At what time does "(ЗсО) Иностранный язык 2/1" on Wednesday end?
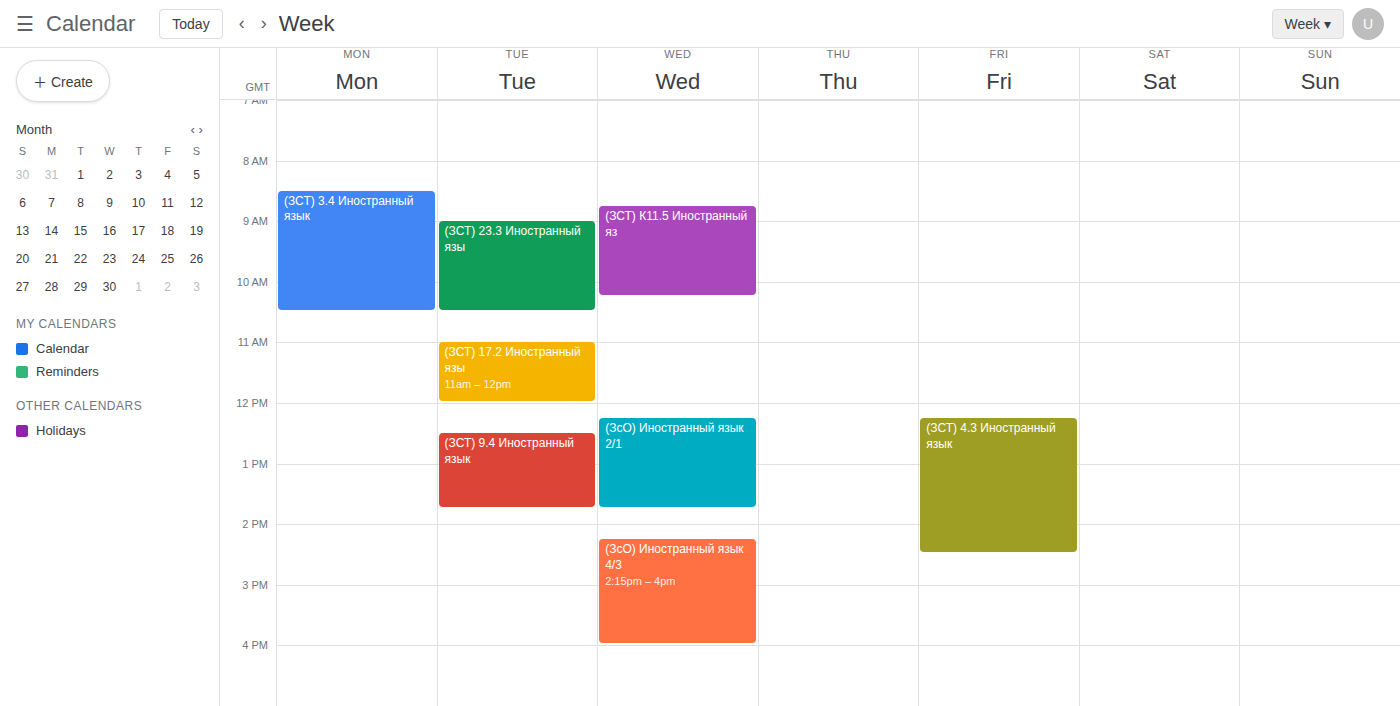
1:45 PM